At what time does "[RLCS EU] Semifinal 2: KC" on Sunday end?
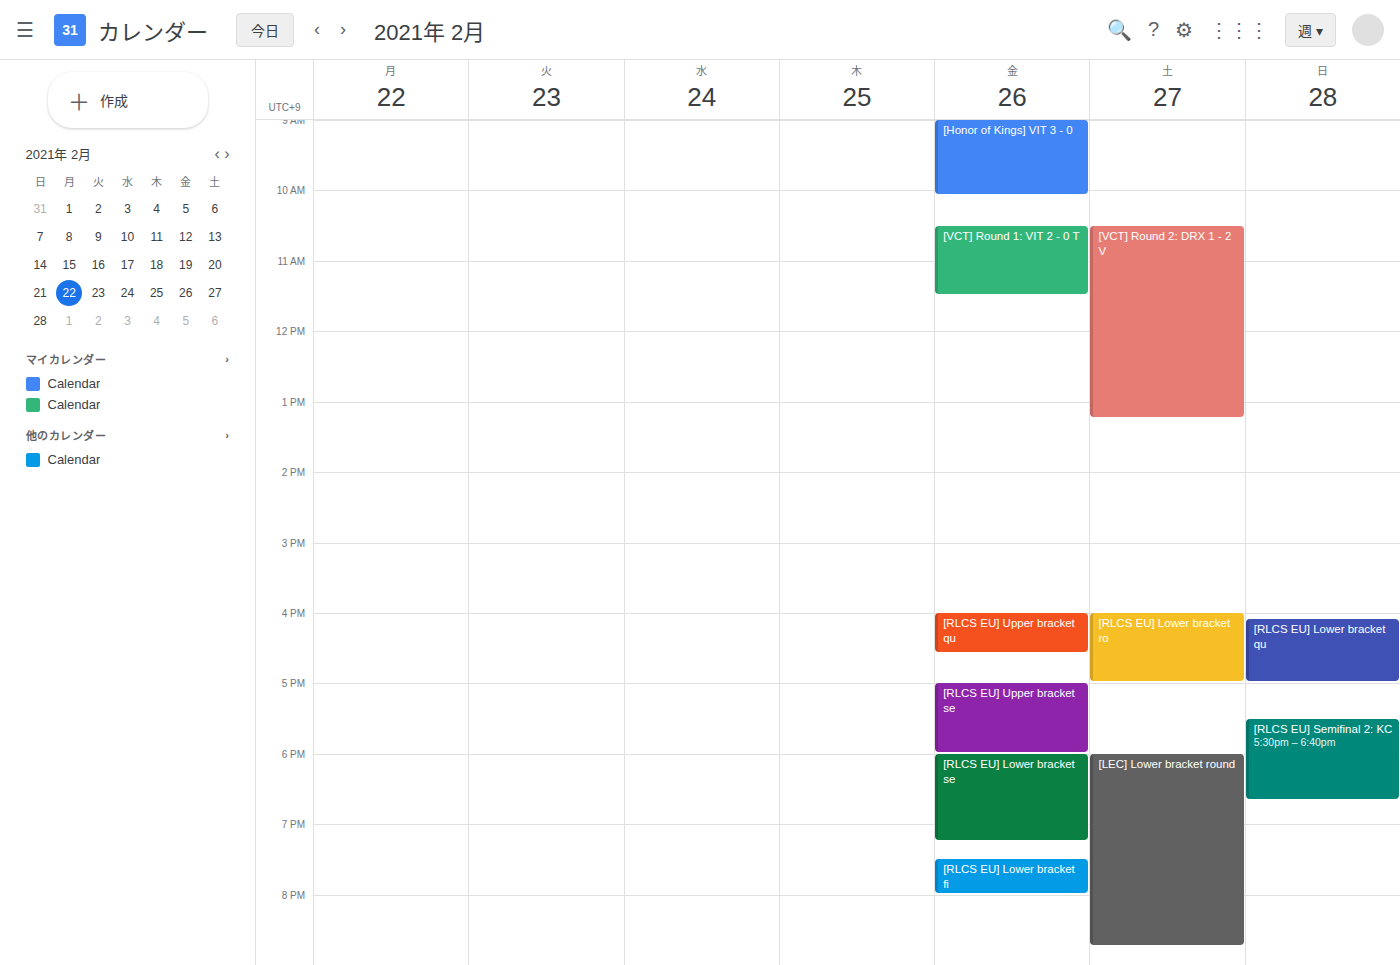
18:40